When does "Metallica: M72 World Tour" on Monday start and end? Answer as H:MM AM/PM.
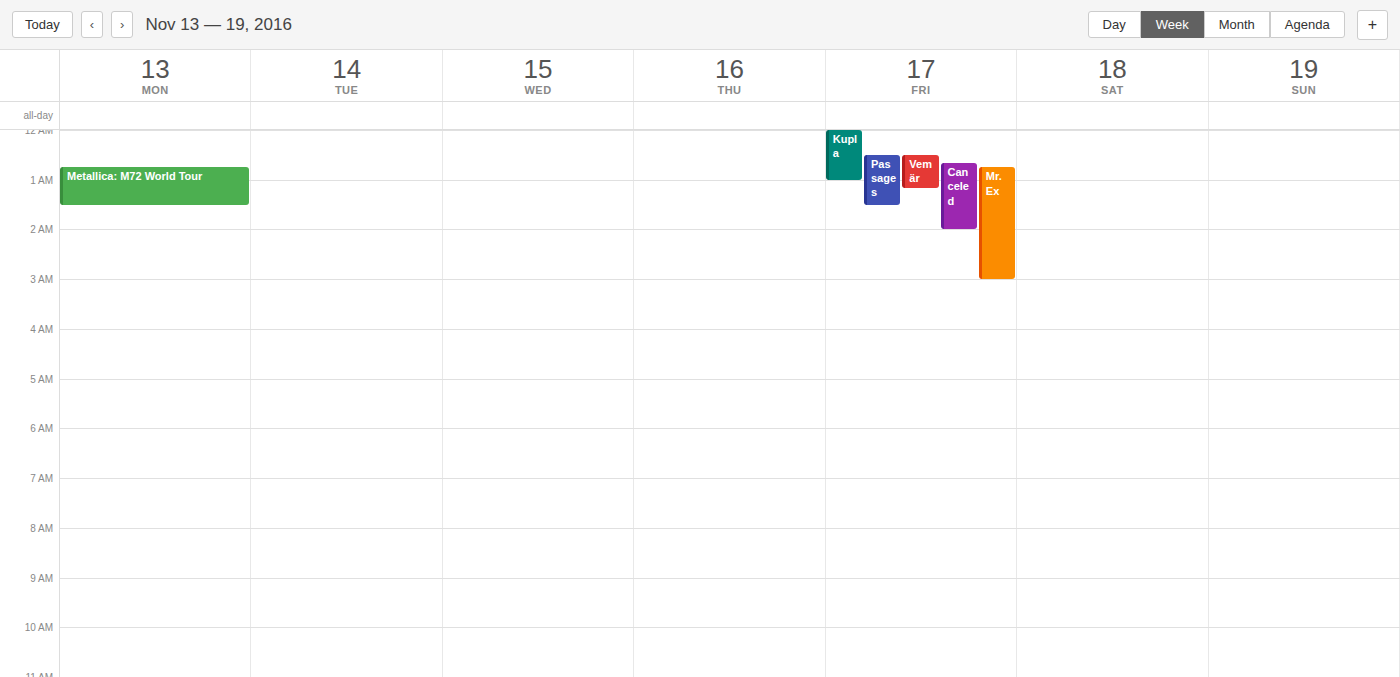
12:45 AM to 1:30 AM